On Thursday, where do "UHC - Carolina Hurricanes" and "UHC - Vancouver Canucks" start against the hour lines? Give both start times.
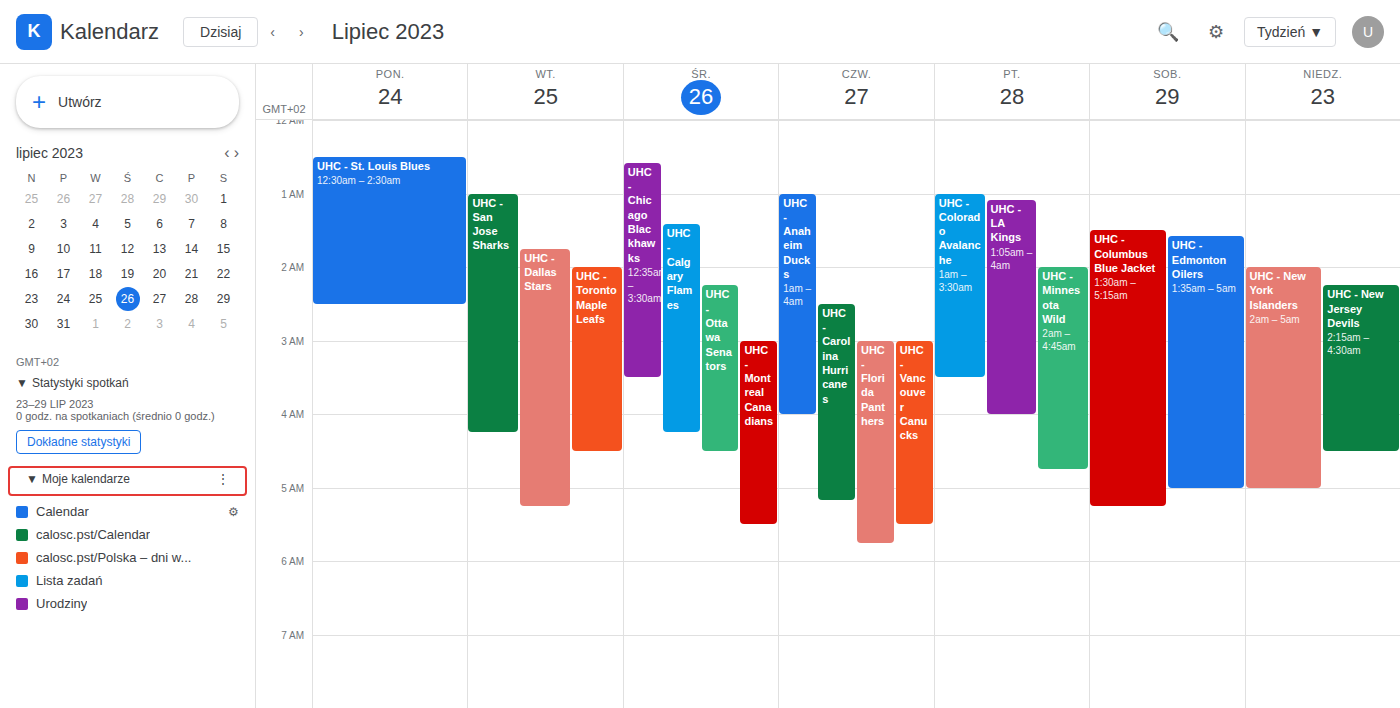
"UHC - Carolina Hurricanes": 2:30 AM, halfway between the 2 AM and 3 AM lines. "UHC - Vancouver Canucks": 3:00 AM, exactly on the 3 AM line.